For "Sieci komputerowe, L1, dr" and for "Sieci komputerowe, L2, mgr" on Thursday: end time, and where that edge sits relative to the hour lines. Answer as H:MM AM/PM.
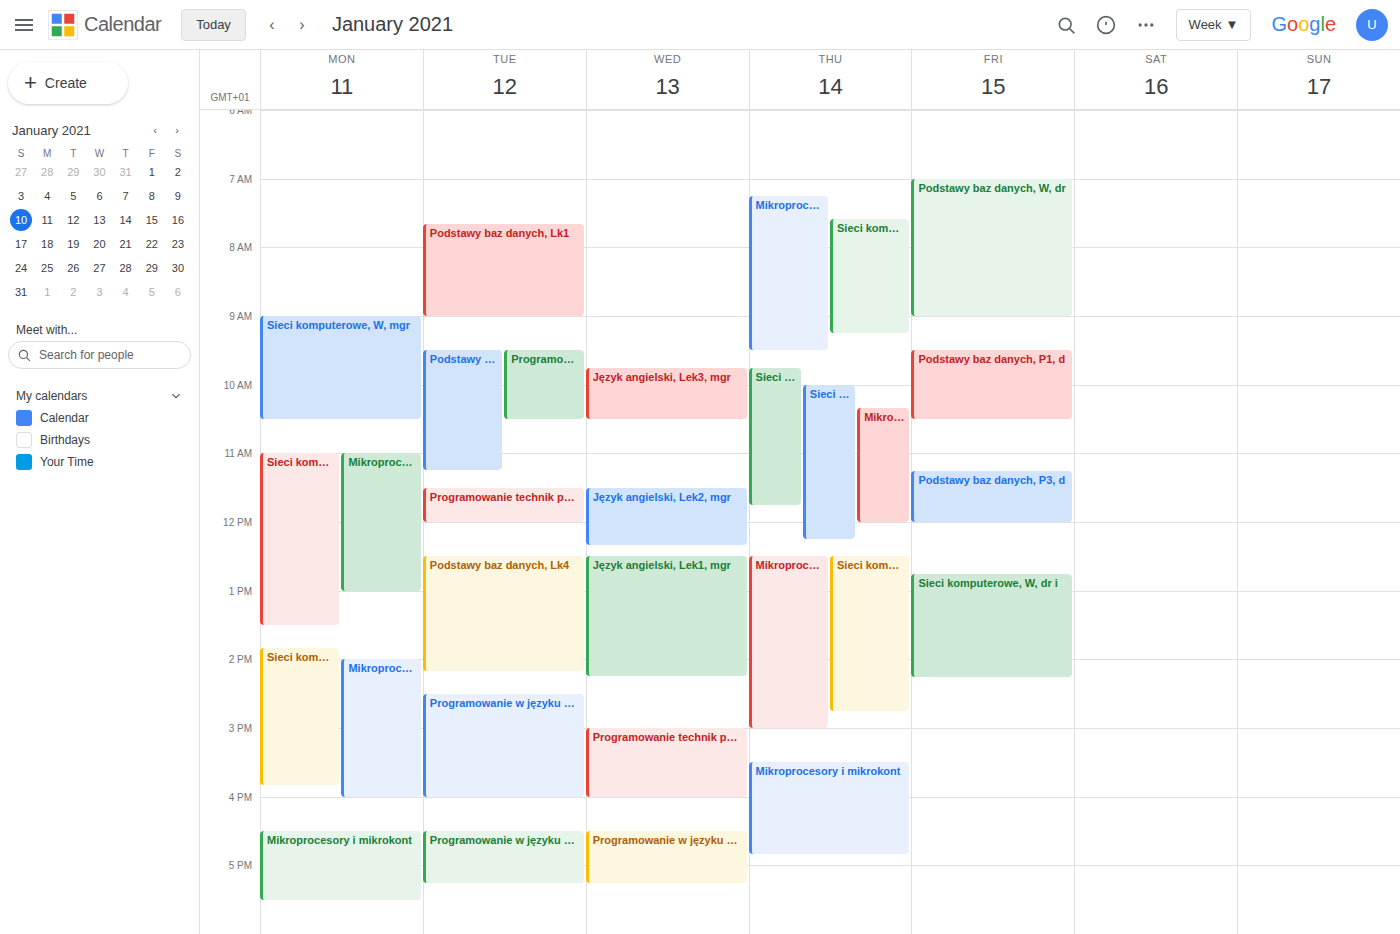
"Sieci komputerowe, L1, dr": 12:15 PM, neither: a quarter of the way from the 12 PM line to the 1 PM line. "Sieci komputerowe, L2, mgr": 11:45 AM, neither: three quarters of the way from the 11 AM line to the 12 PM line.